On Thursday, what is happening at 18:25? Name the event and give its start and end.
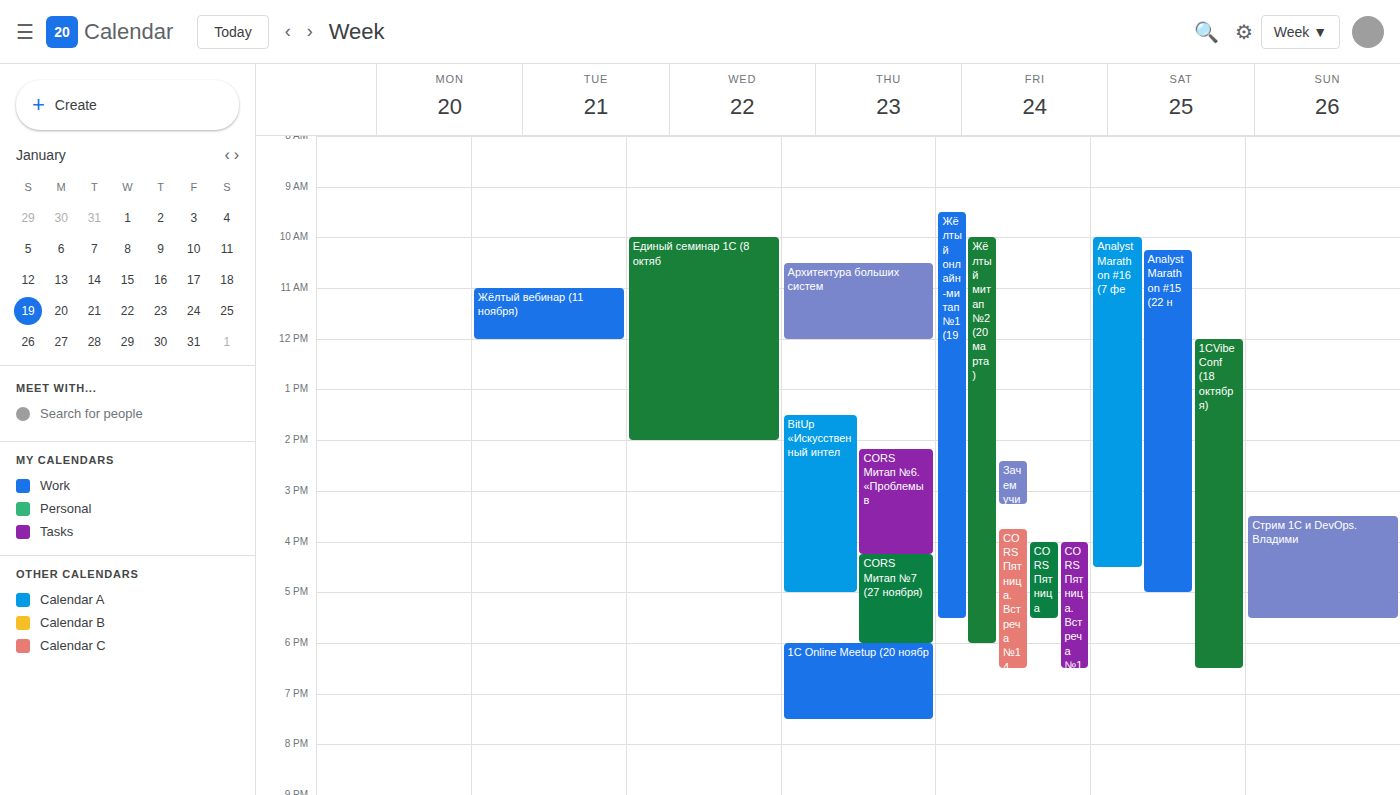
"1С Online Meetup (20 ноябр", 18:00 to 19:30